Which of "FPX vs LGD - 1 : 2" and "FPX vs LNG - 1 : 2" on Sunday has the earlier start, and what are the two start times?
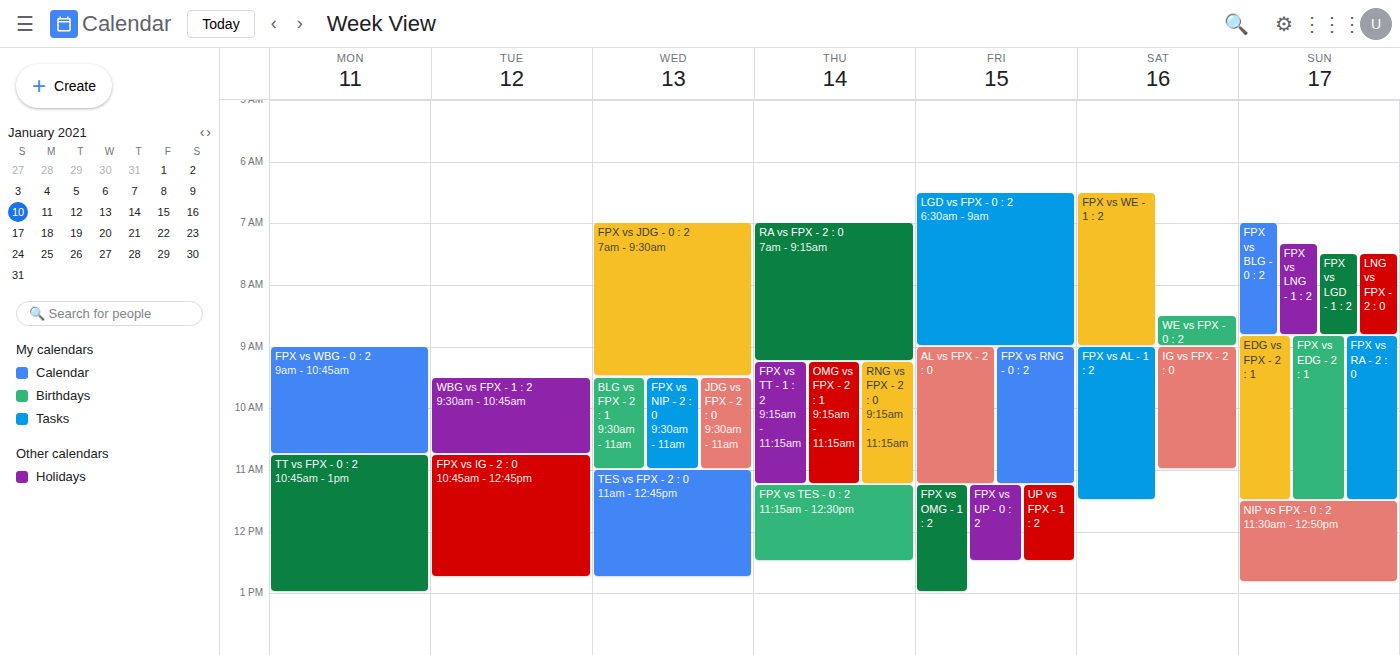
"FPX vs LNG - 1 : 2" 7:20 AM; "FPX vs LGD - 1 : 2" 7:30 AM.